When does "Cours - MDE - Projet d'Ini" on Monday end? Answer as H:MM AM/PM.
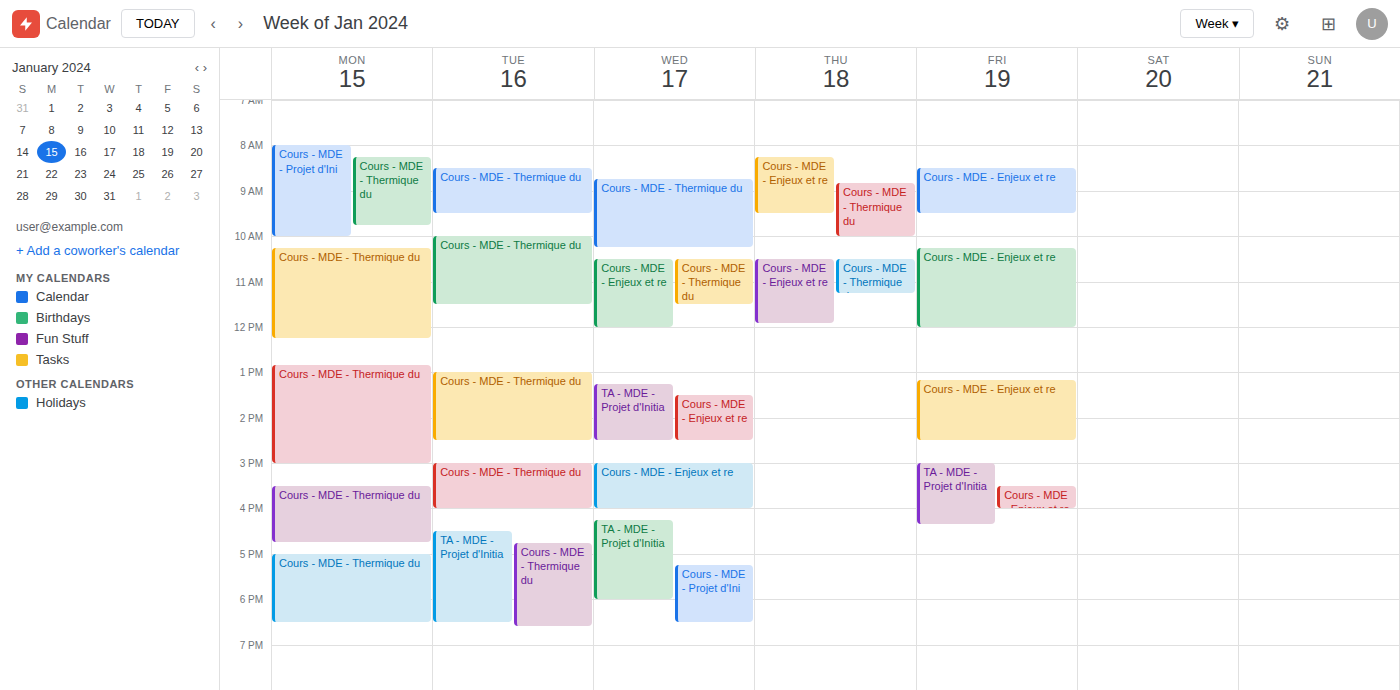
10:00 AM